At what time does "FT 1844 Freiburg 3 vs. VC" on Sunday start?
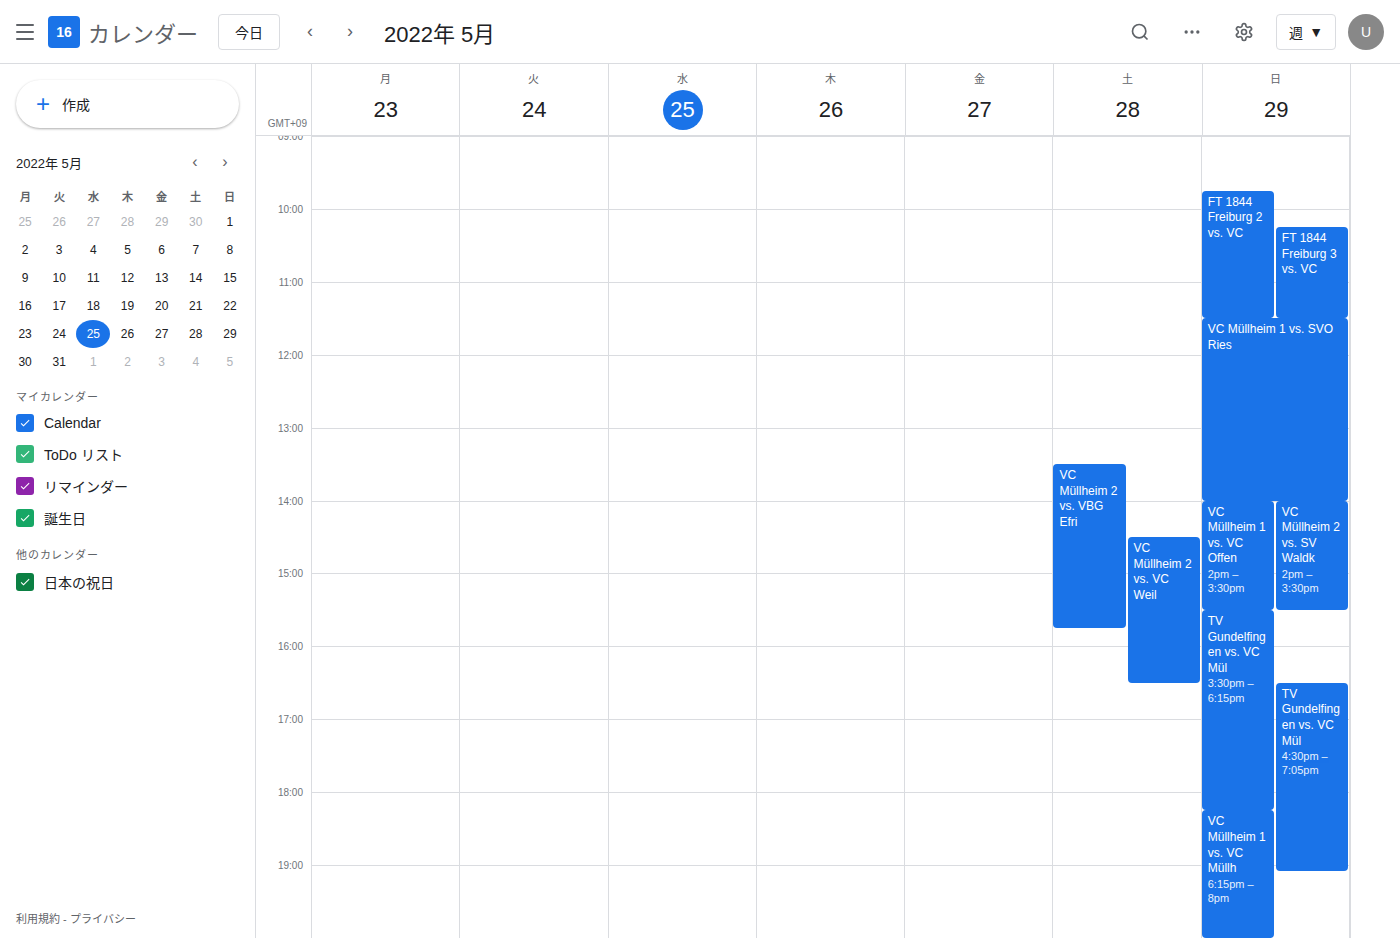
10:15 AM